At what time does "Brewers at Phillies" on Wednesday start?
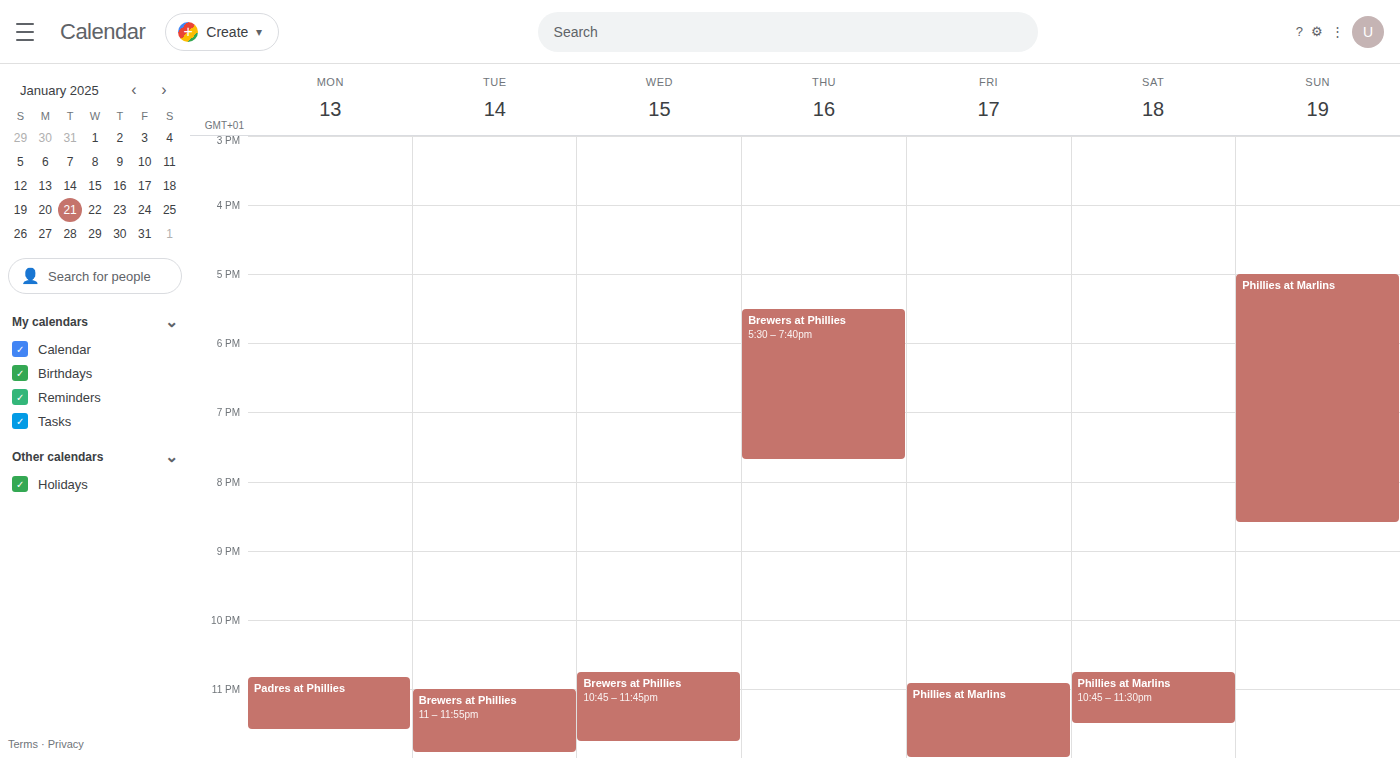
10:45 PM